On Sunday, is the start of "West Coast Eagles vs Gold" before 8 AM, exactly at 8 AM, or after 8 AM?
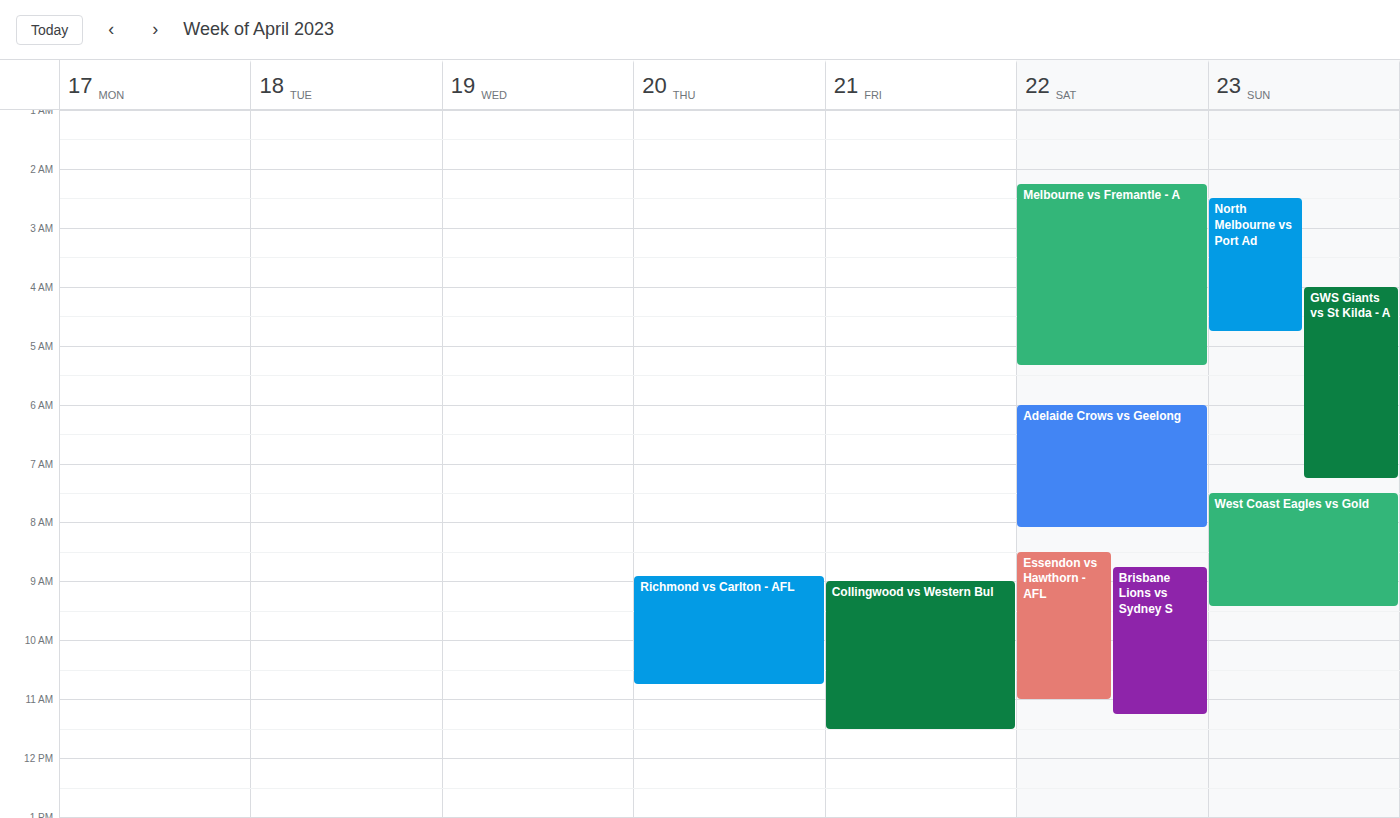
7:30 AM -- before 8 AM, 30 minutes above the 8 AM line.